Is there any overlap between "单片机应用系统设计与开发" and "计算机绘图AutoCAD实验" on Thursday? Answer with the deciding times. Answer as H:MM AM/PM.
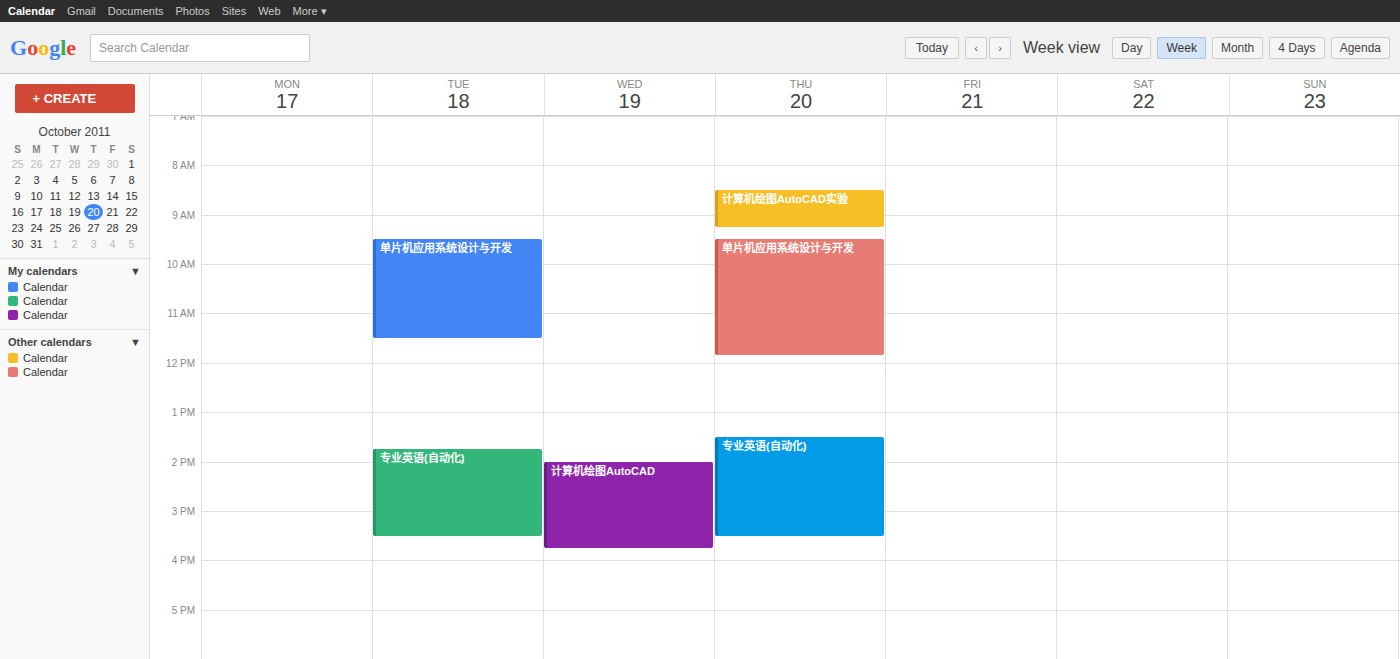
"计算机绘图AutoCAD实验" ends at 9:15 AM and "单片机应用系统设计与开发" starts at 9:30 AM -- no overlap.